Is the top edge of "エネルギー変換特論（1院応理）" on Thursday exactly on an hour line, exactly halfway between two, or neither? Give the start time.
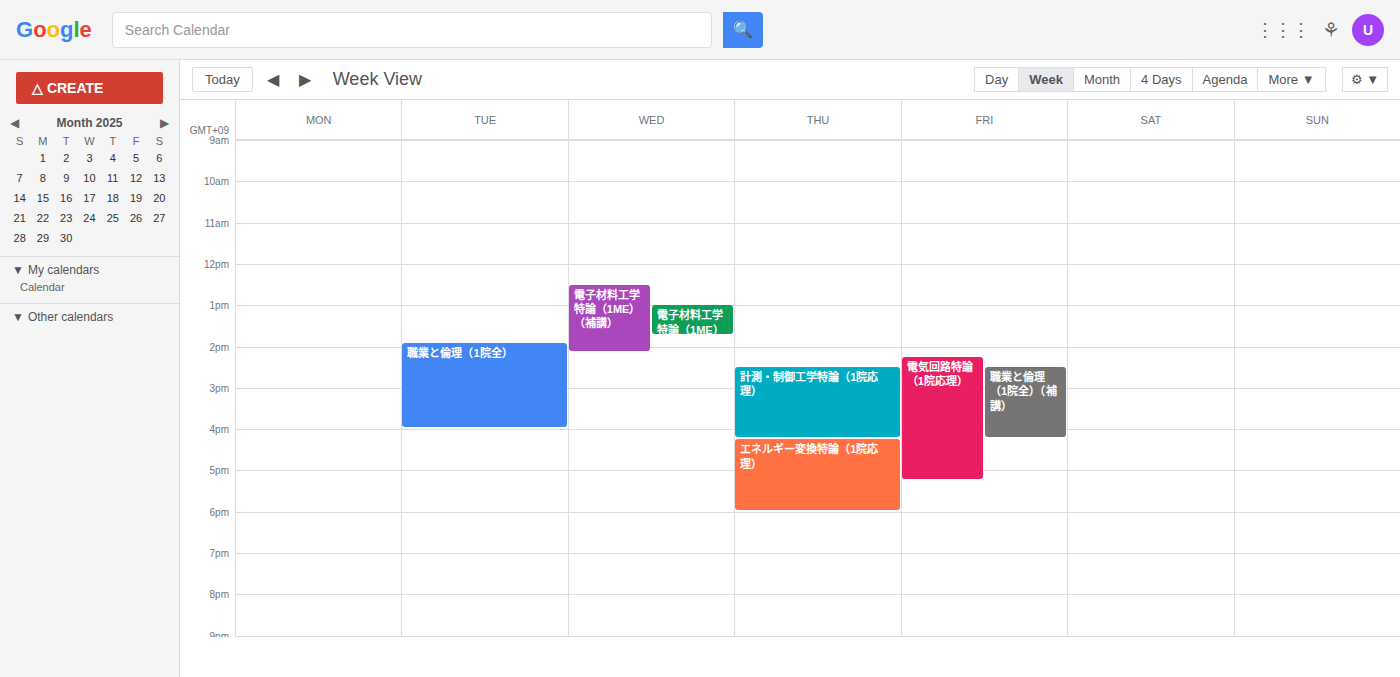
4:15 PM -- neither: a quarter of the way from the 4 PM line to the 5 PM line.